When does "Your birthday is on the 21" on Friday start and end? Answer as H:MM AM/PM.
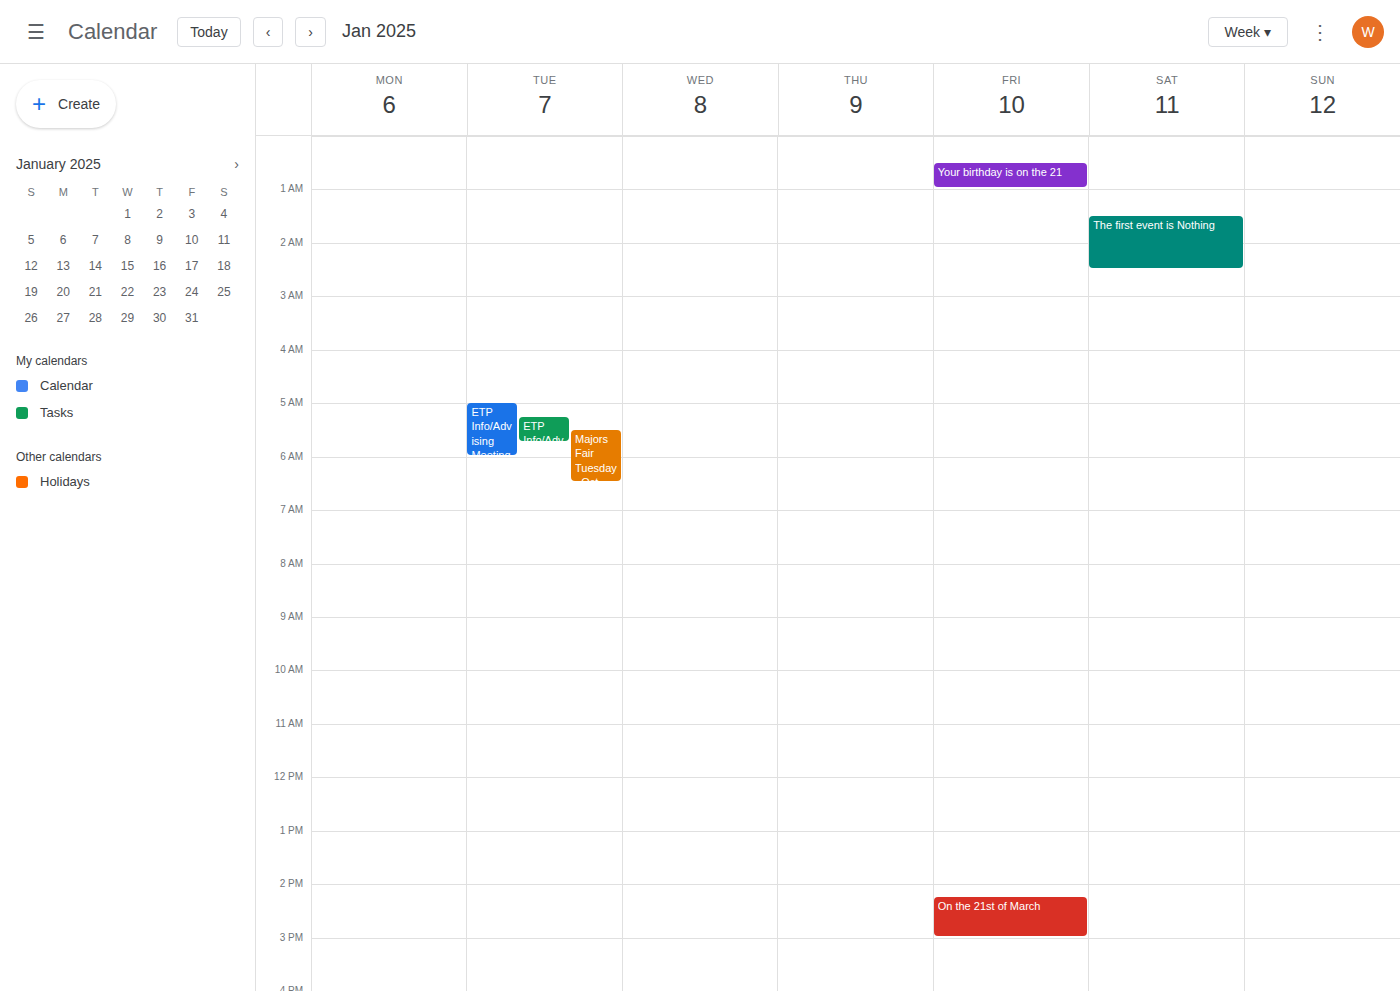
12:30 AM to 1:00 AM